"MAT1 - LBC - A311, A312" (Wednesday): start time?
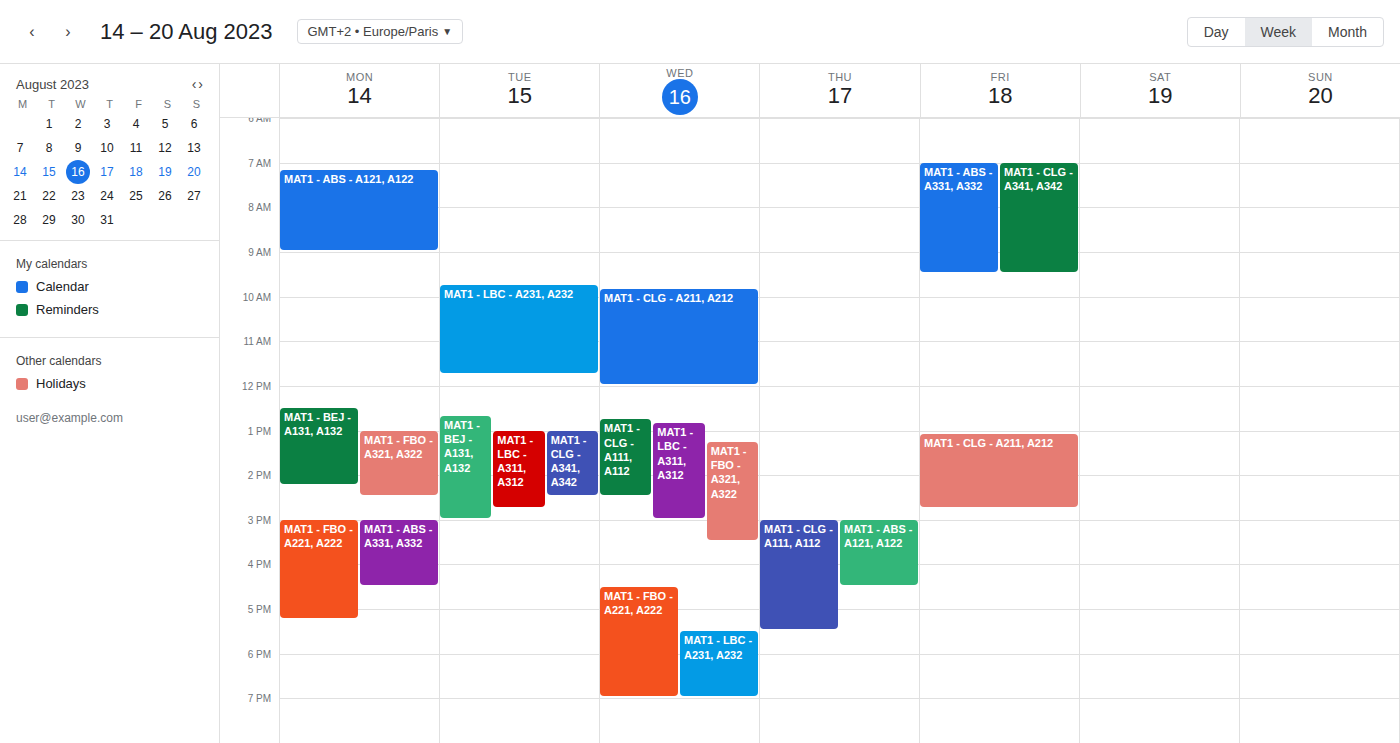
12:50 PM